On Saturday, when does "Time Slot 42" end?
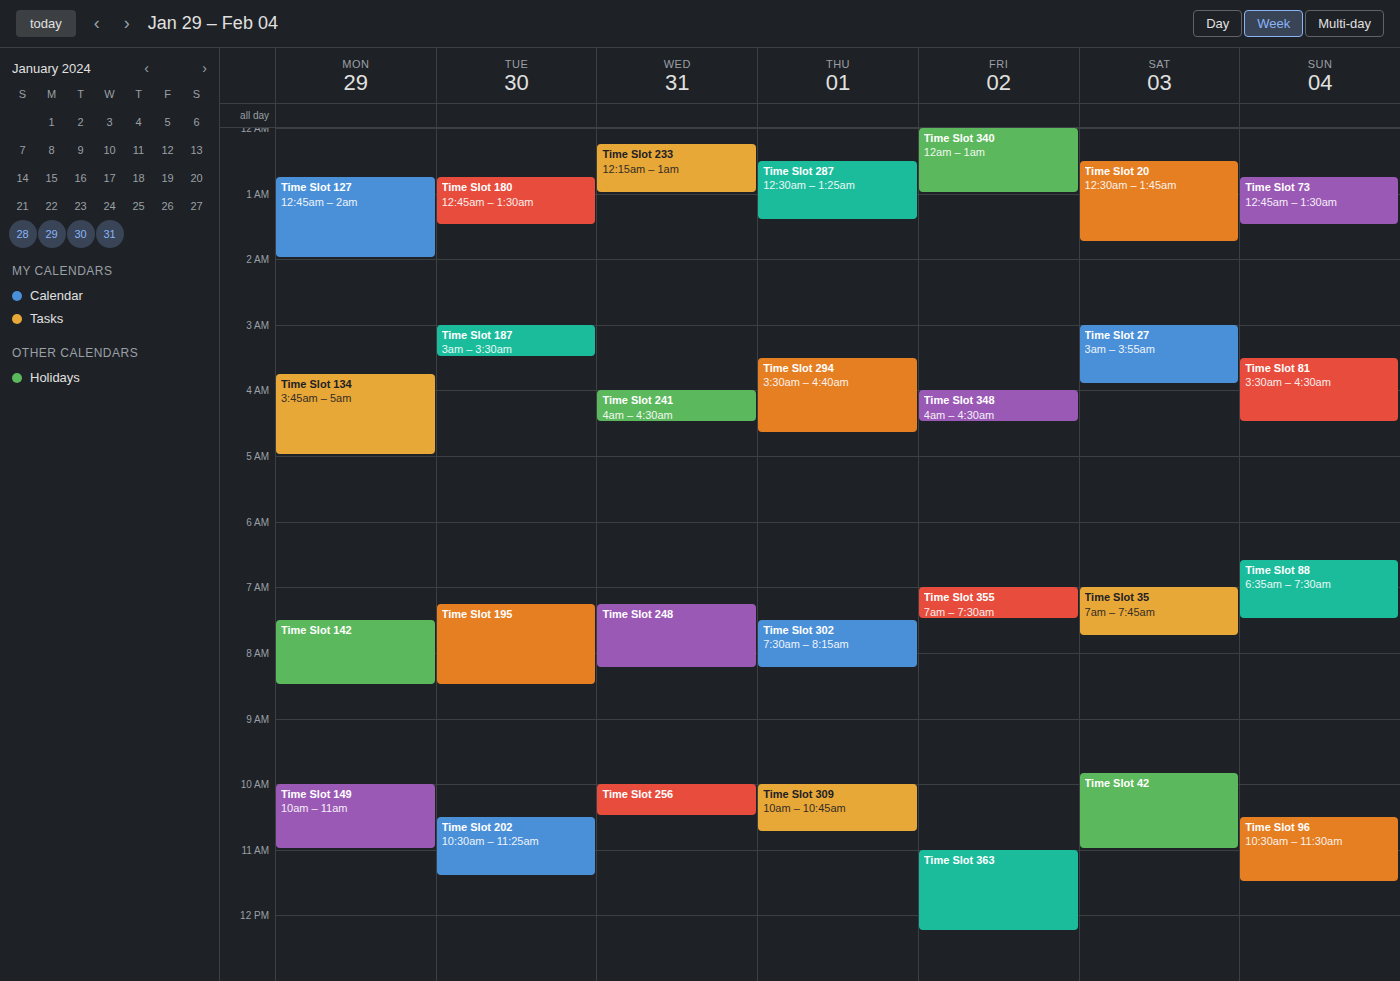
11:00 AM